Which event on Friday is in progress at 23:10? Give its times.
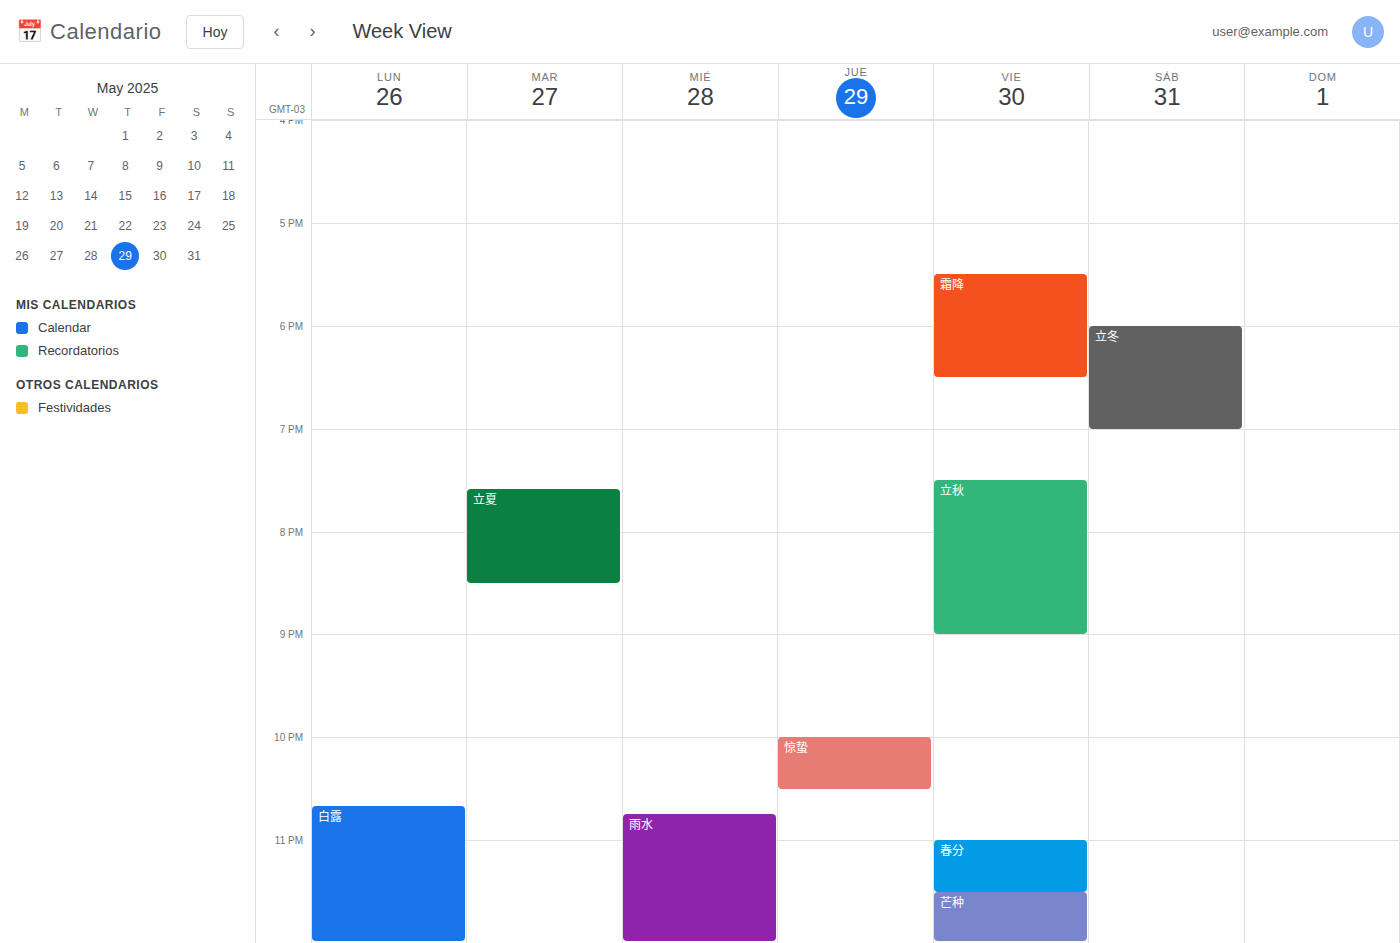
"春分", 23:00 to 23:30